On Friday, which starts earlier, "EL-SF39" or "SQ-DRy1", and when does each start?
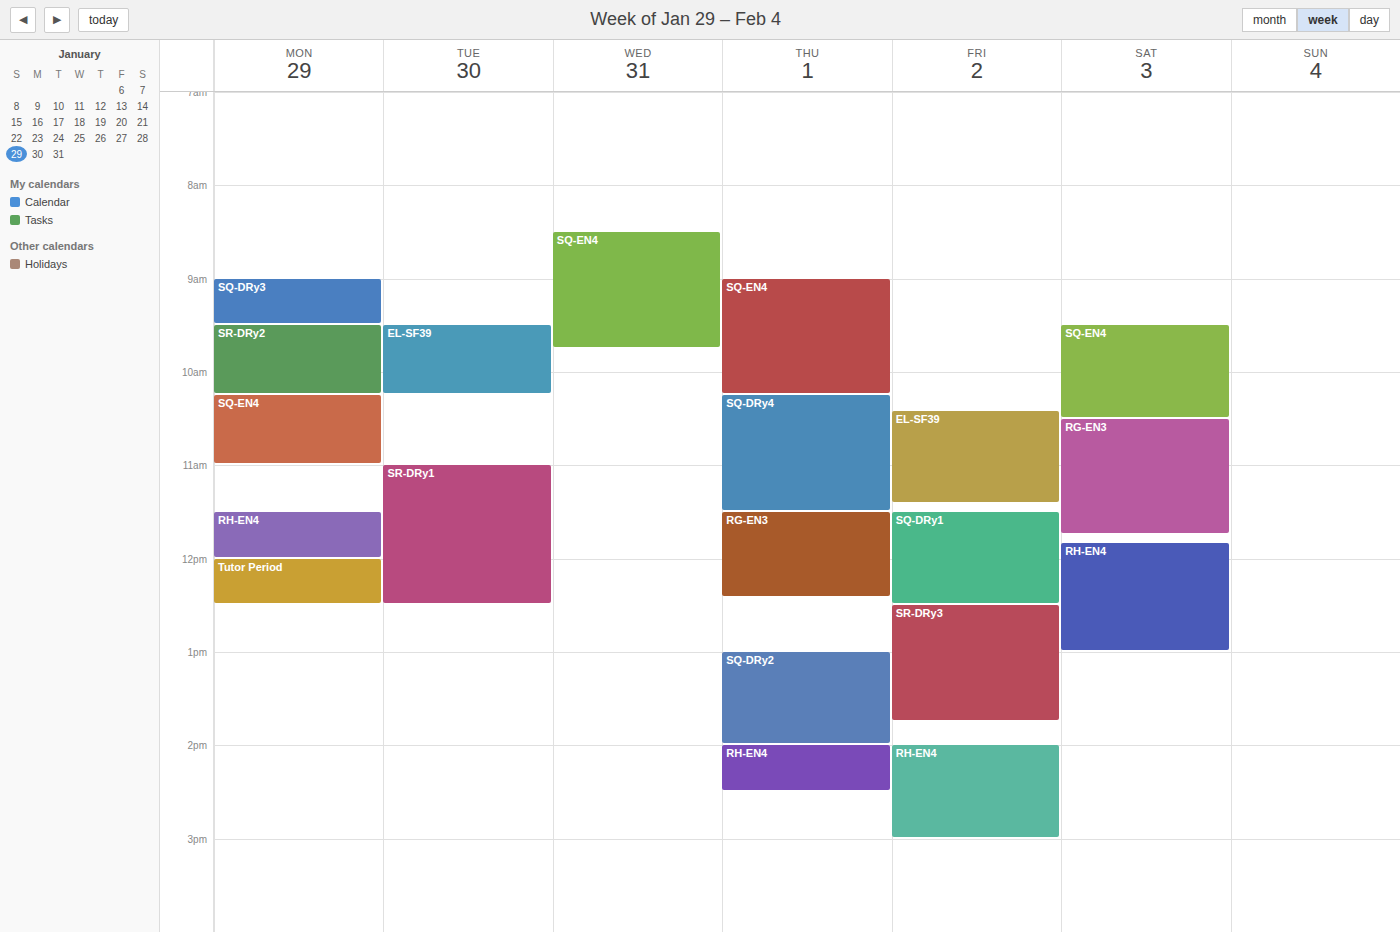
"EL-SF39" 10:25 AM; "SQ-DRy1" 11:30 AM.